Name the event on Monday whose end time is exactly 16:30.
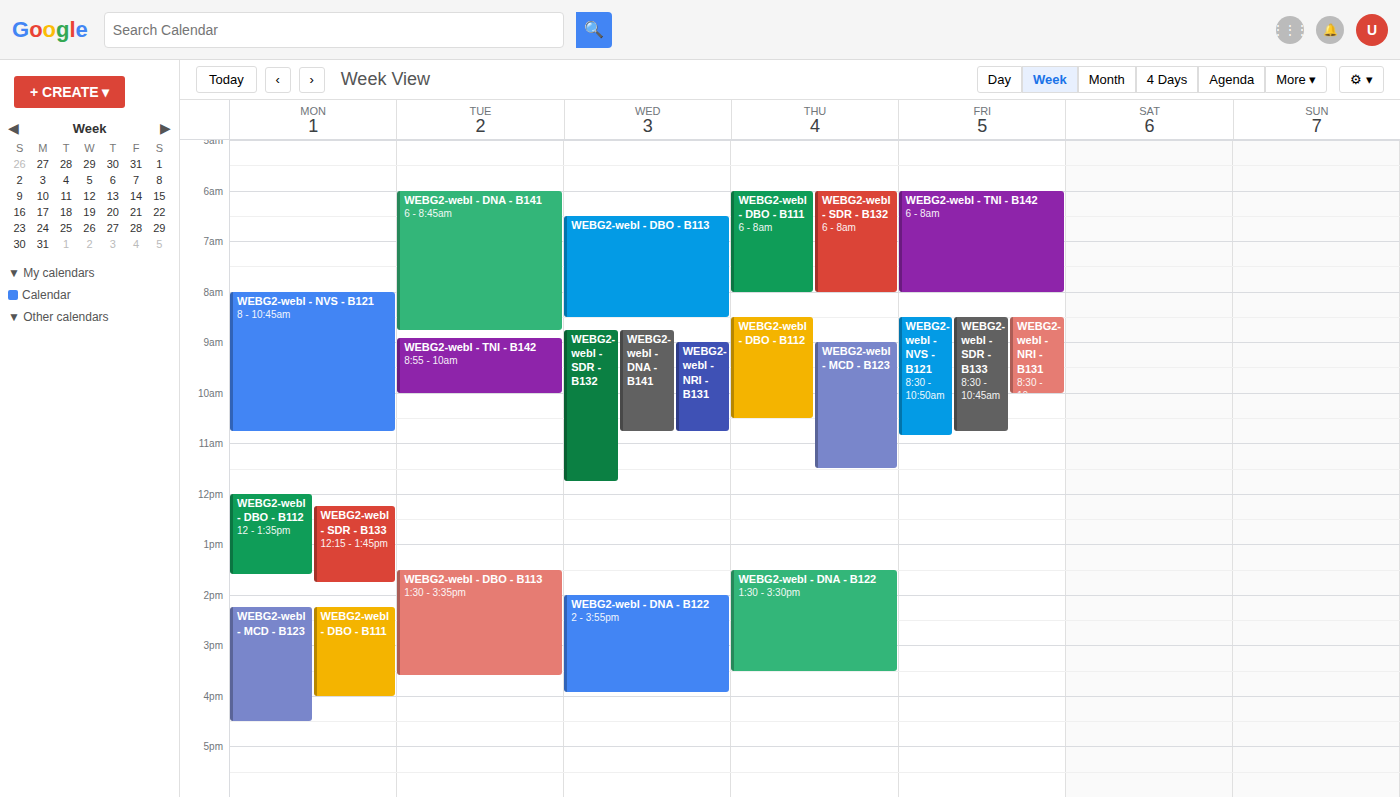
"WEBG2-webl - MCD - B123"